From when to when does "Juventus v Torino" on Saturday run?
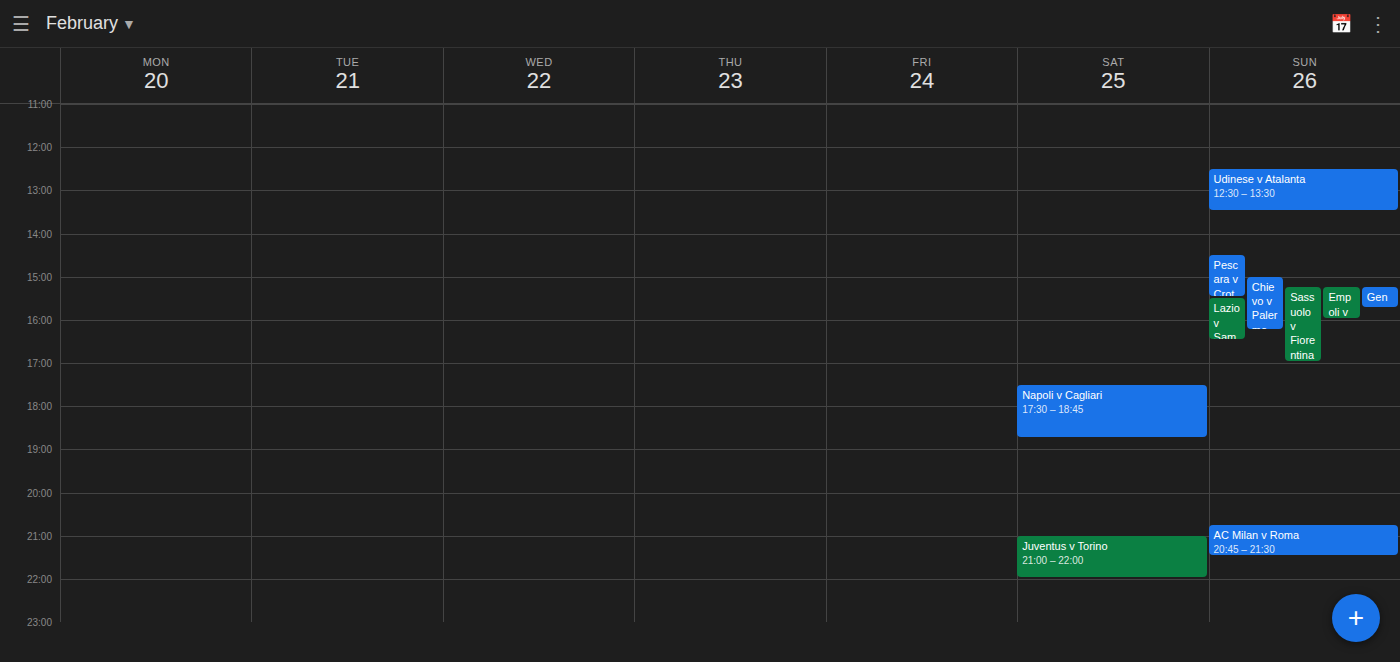
21:00 to 22:00